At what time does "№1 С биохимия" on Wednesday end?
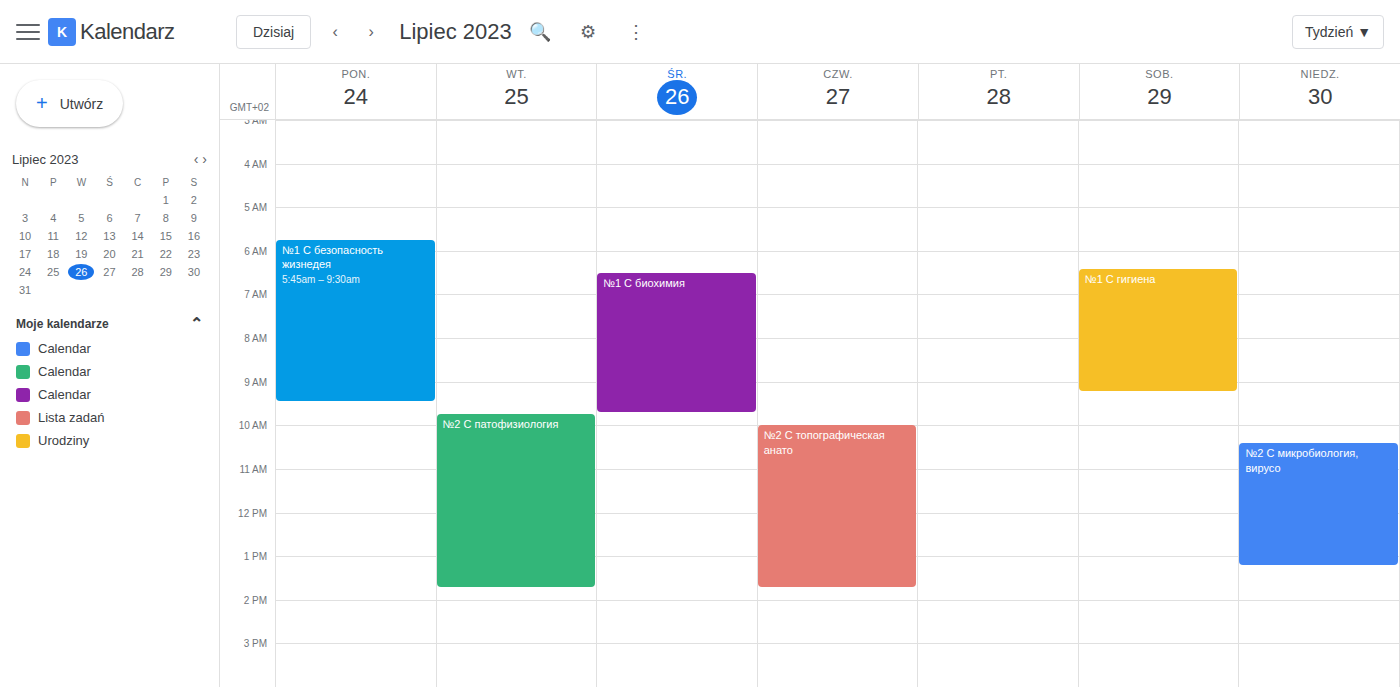
9:45 AM